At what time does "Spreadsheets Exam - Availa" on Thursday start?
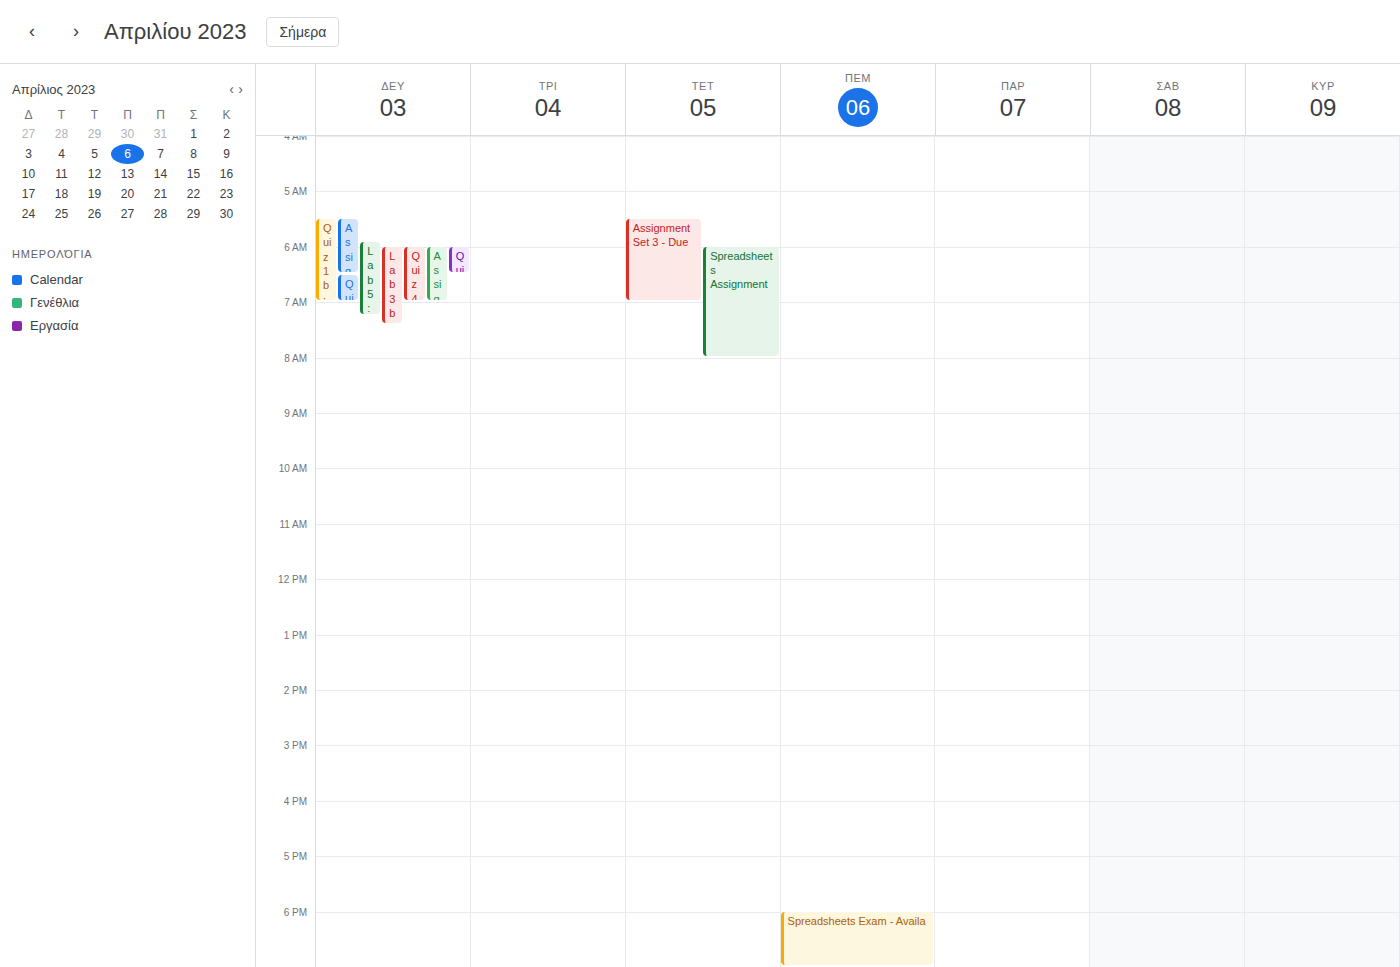
6:00 PM